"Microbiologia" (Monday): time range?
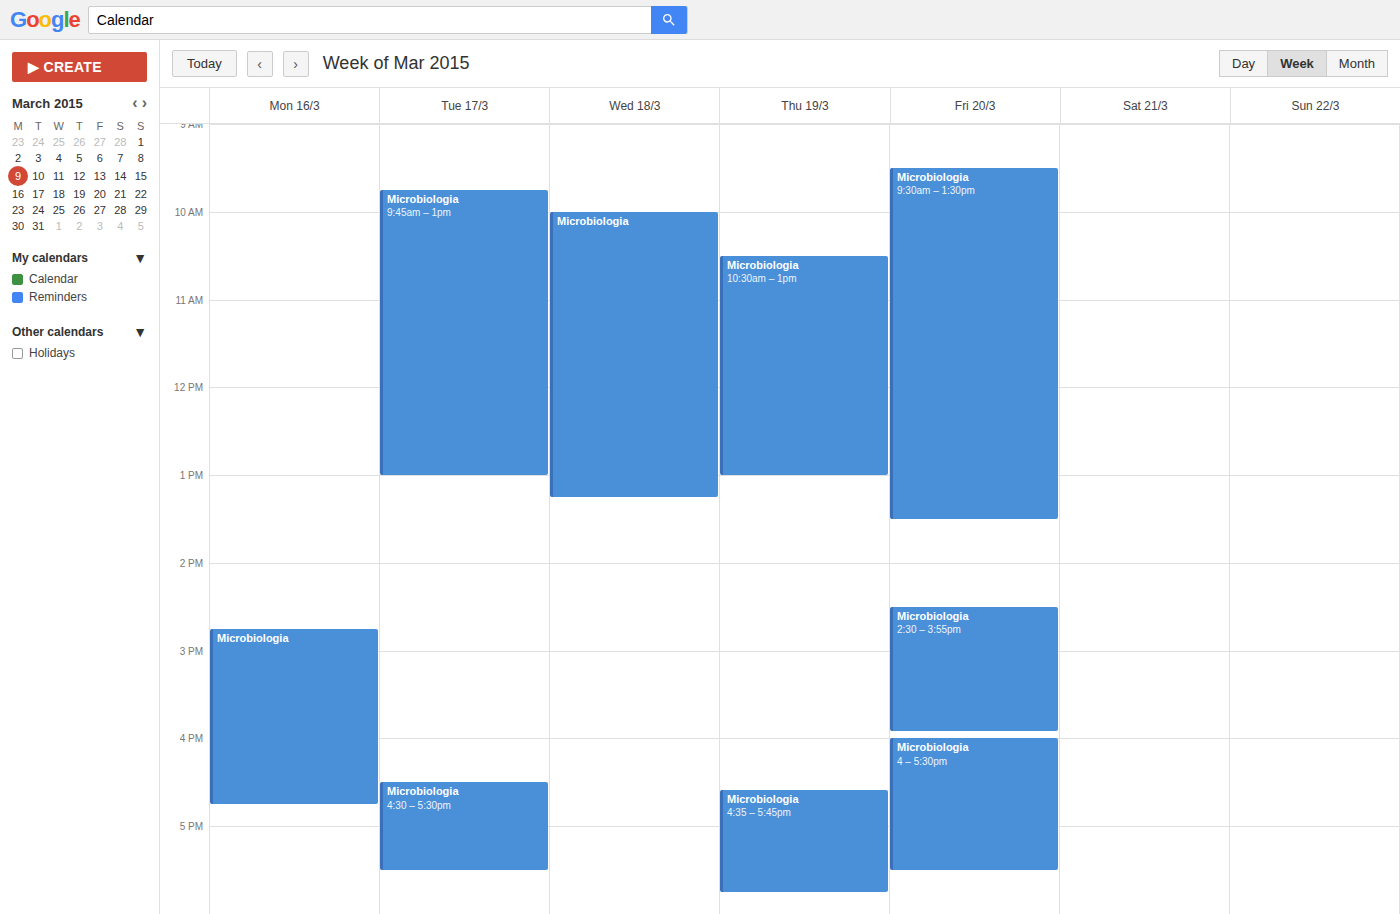
2:45 PM to 4:45 PM